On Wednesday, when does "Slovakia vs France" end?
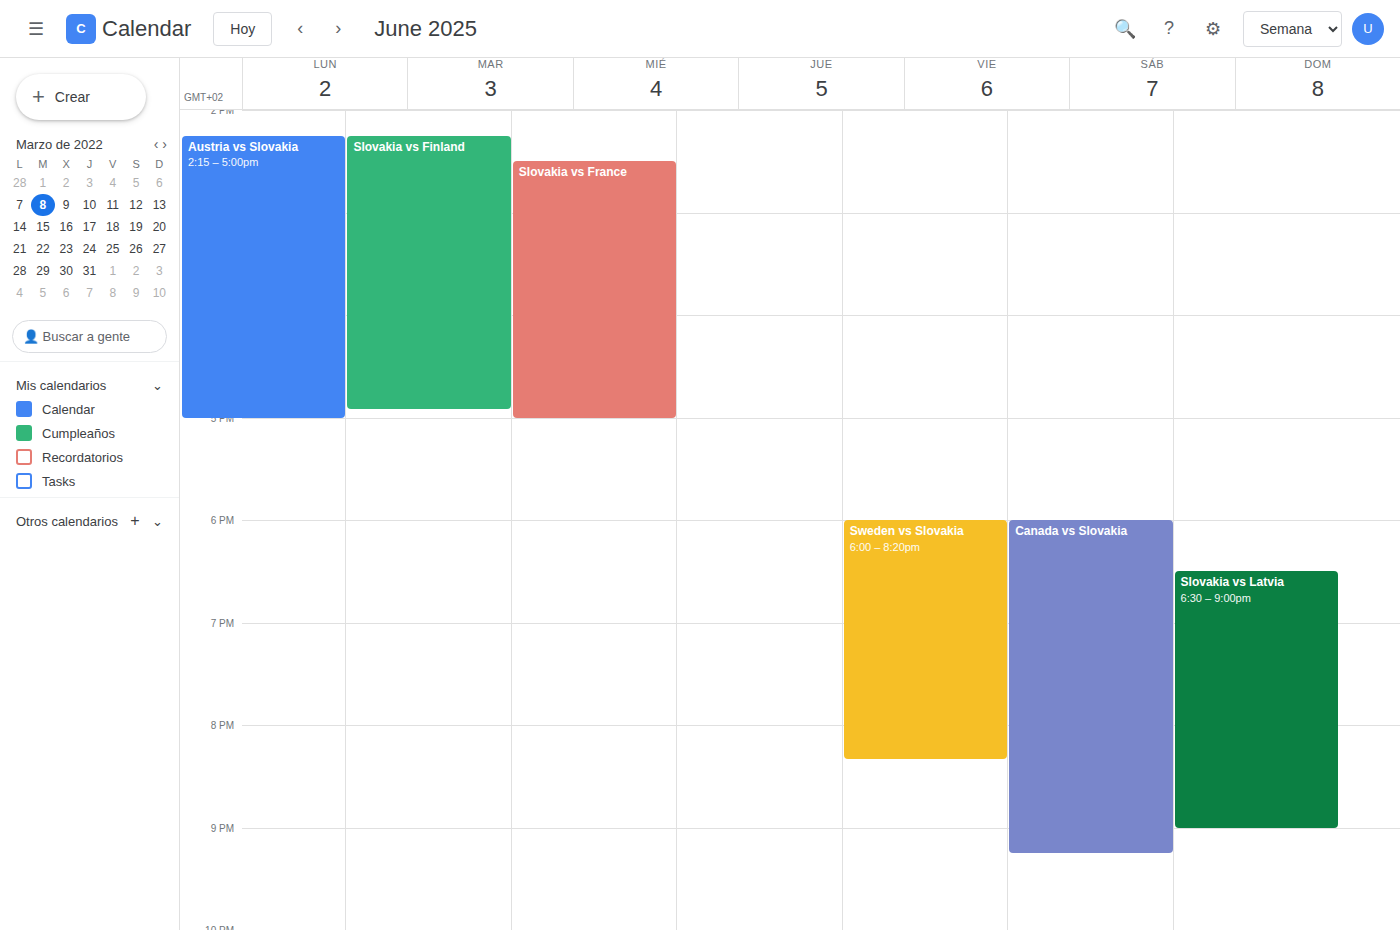
5:00 PM